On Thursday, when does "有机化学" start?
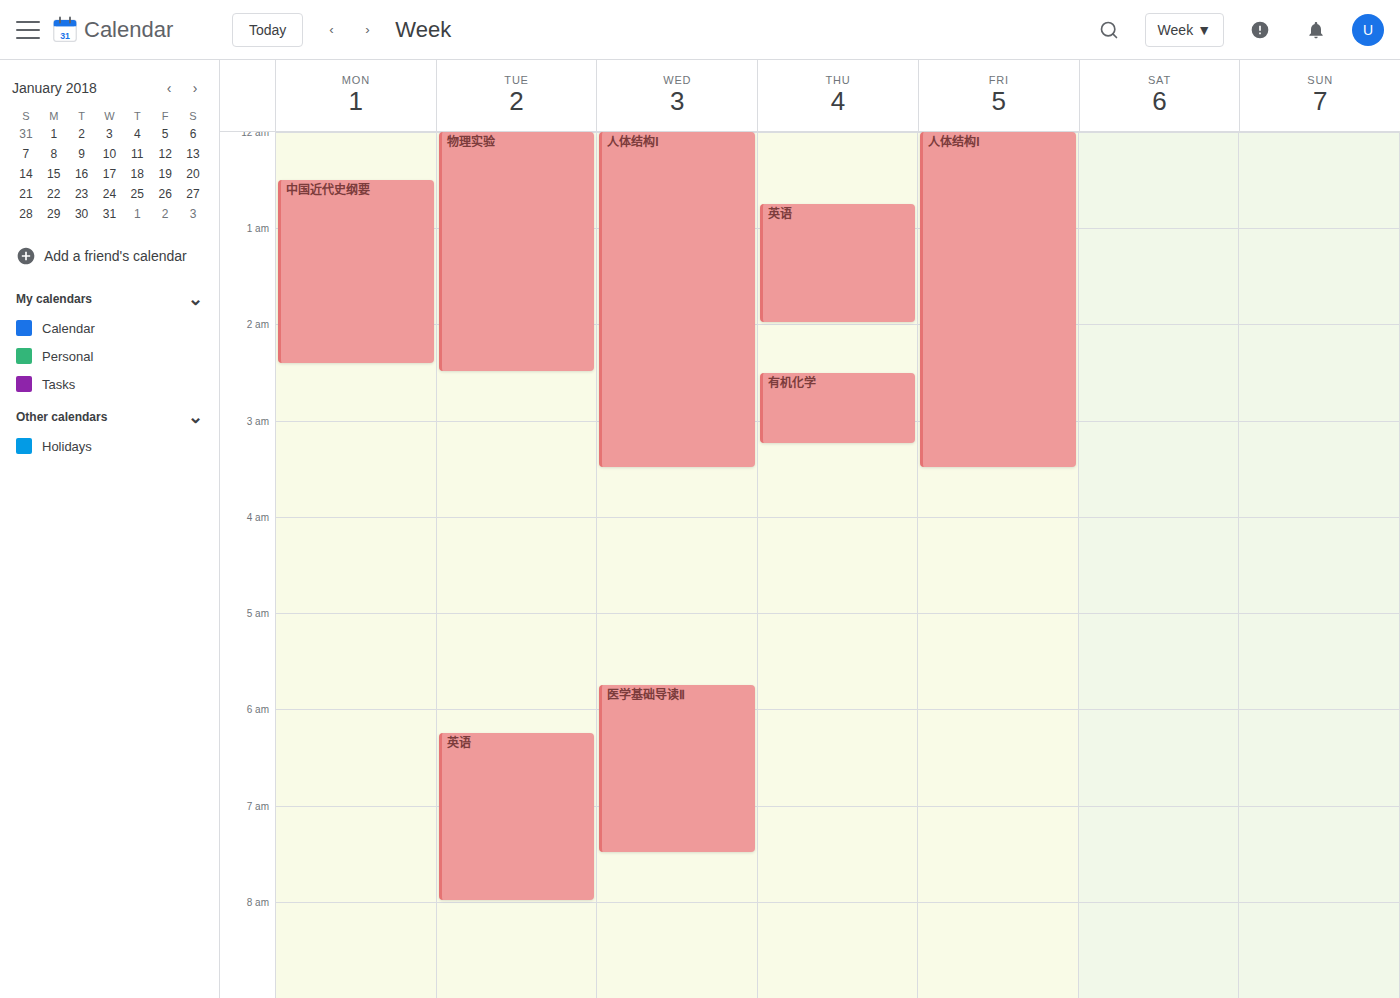
2:30 AM